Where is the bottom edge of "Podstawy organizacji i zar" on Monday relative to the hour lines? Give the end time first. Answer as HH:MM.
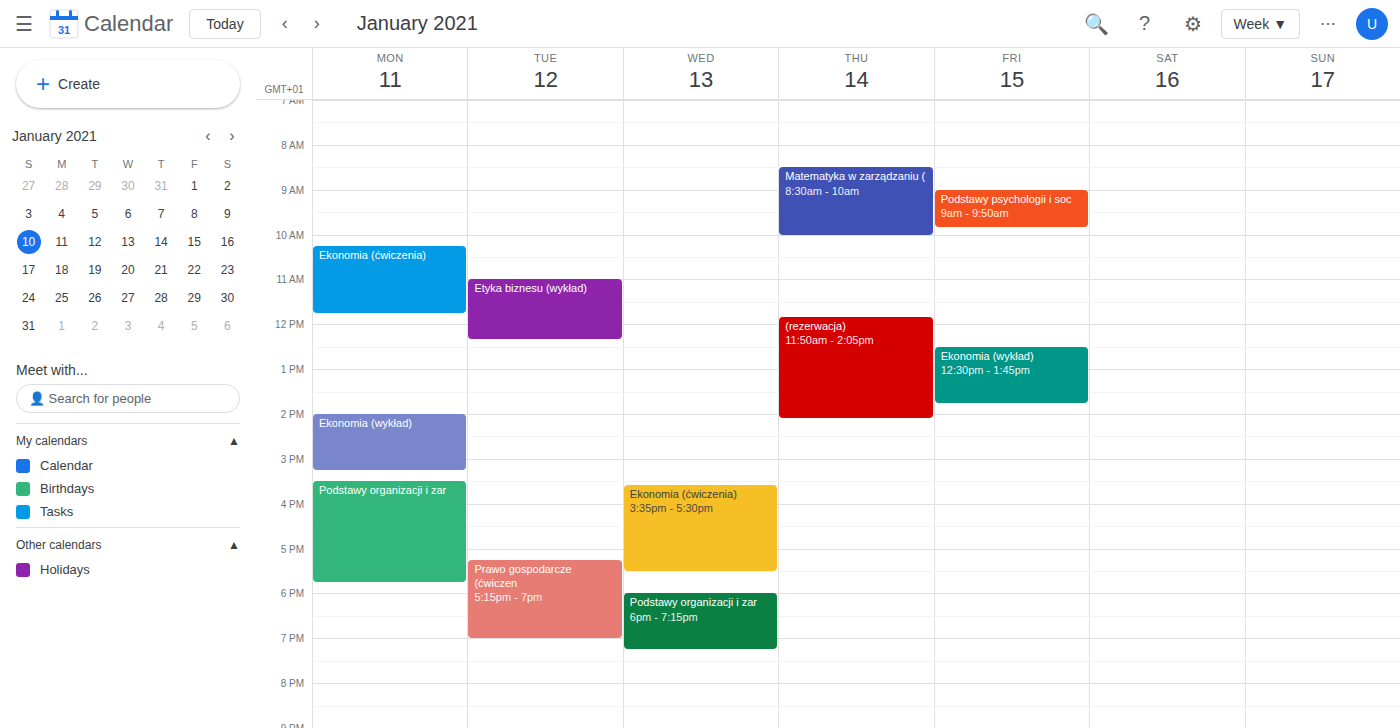
17:45 -- neither: three quarters of the way from the 17:00 line to the 18:00 line.